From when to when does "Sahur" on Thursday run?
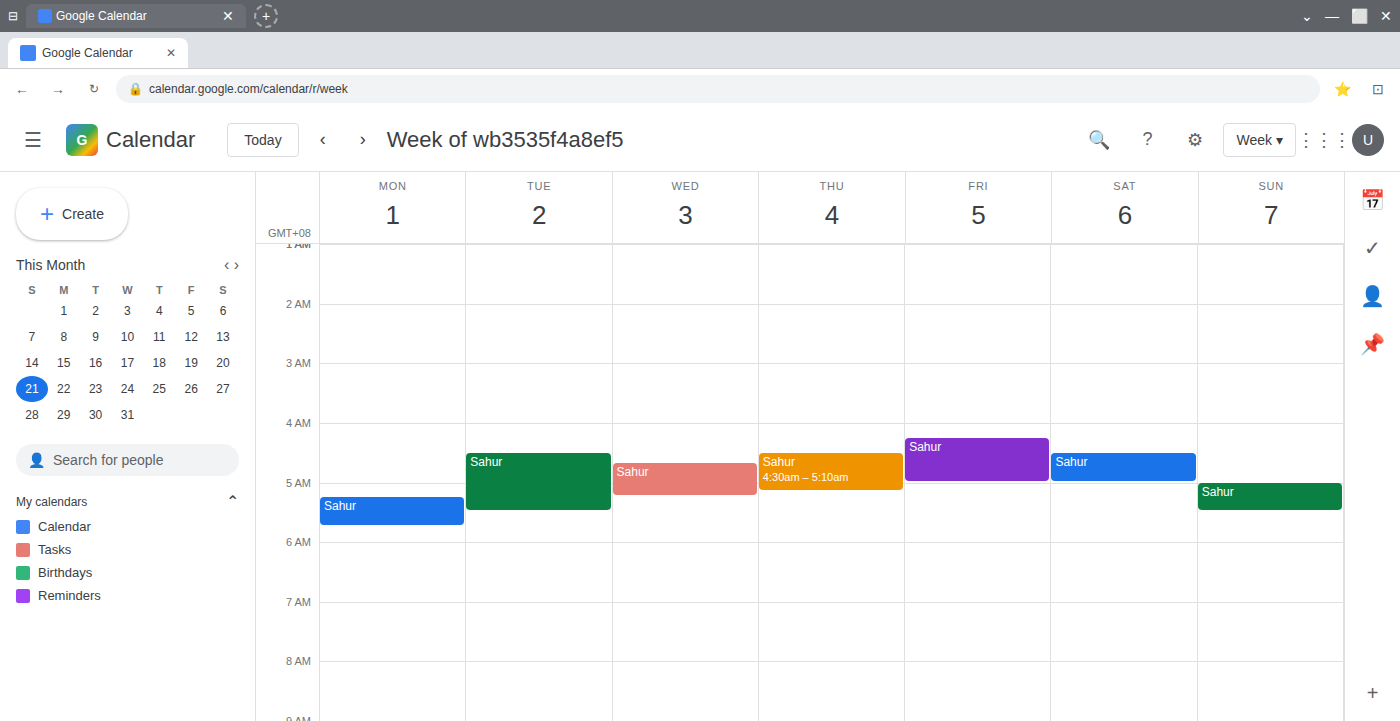
4:30 AM to 5:10 AM